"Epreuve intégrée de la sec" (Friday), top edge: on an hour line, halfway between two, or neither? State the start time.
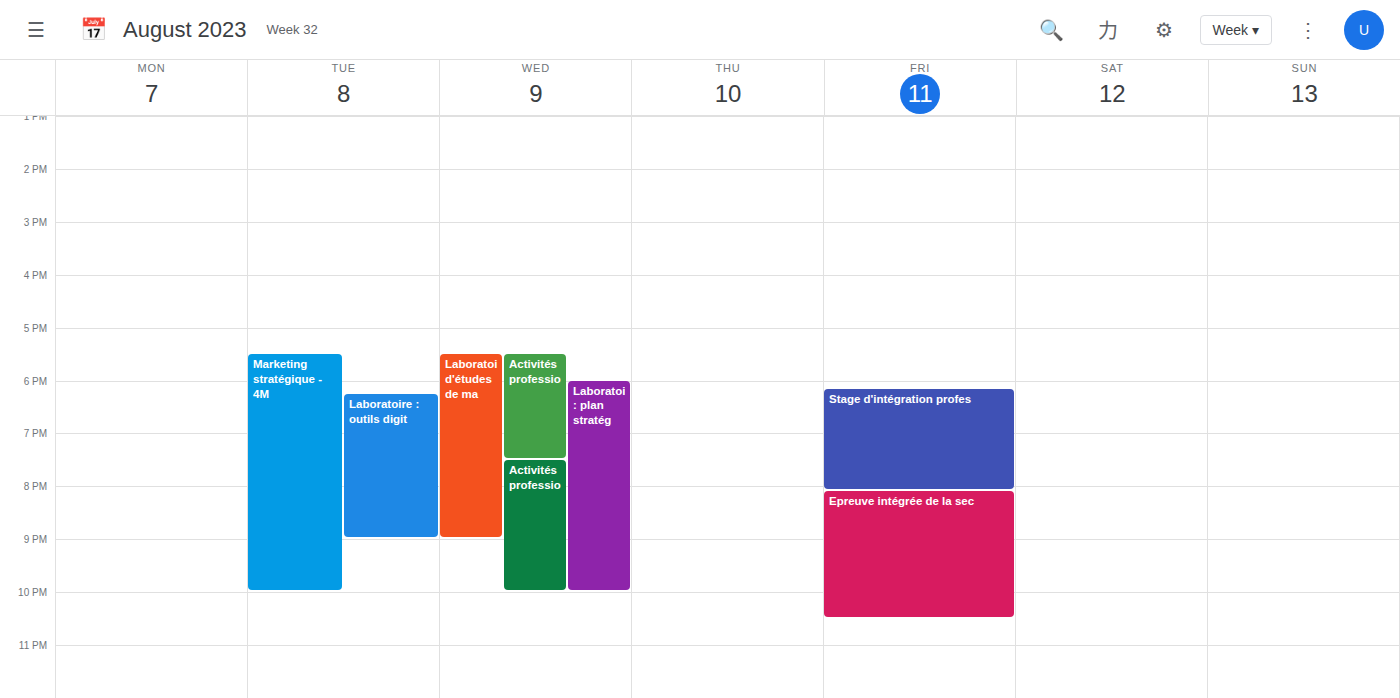
8:05 PM -- neither: 5 minutes below the 8 PM line and 55 minutes above the 9 PM line.